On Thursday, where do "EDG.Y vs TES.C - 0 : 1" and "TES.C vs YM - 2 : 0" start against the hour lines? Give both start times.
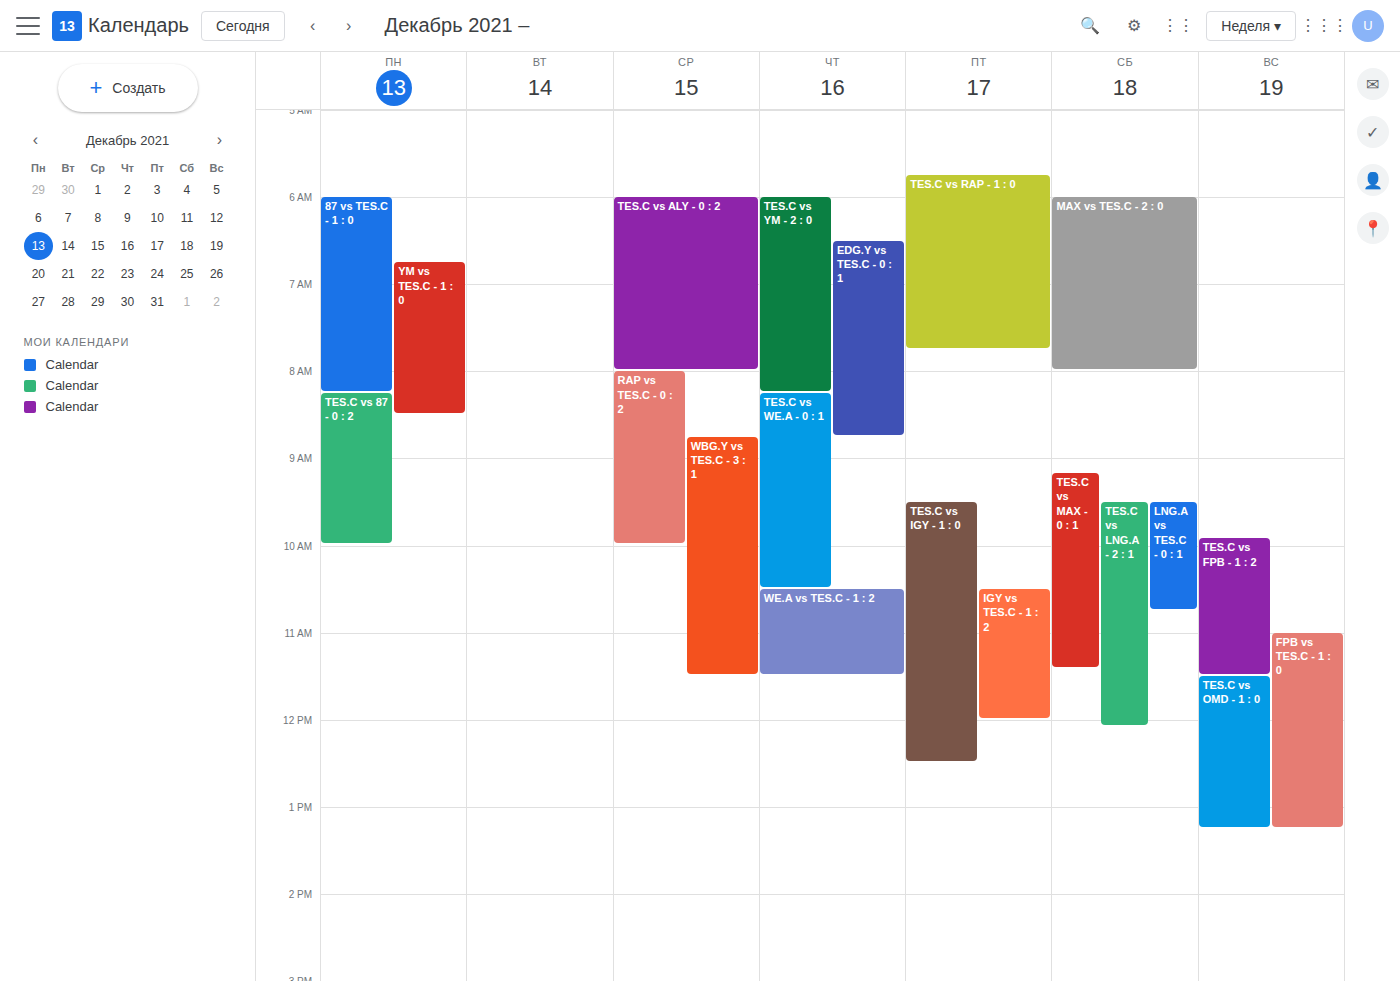
"EDG.Y vs TES.C - 0 : 1": 06:30, halfway between the 06:00 and 07:00 lines. "TES.C vs YM - 2 : 0": 06:00, exactly on the 06:00 line.